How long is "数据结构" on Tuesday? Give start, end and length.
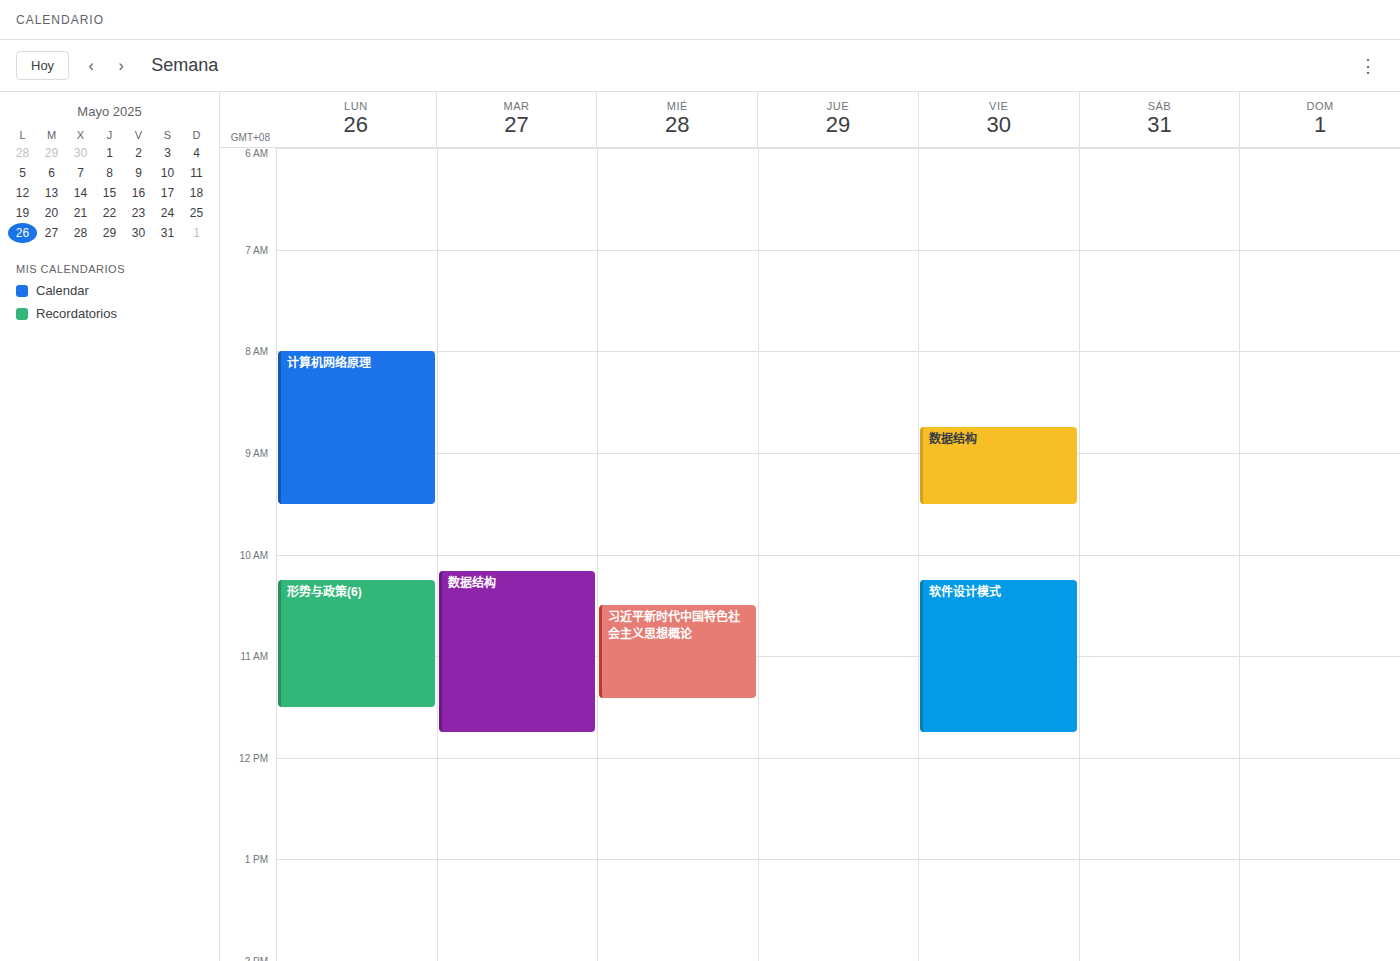
10:10 AM to 11:45 AM, 1 hour 35 minutes